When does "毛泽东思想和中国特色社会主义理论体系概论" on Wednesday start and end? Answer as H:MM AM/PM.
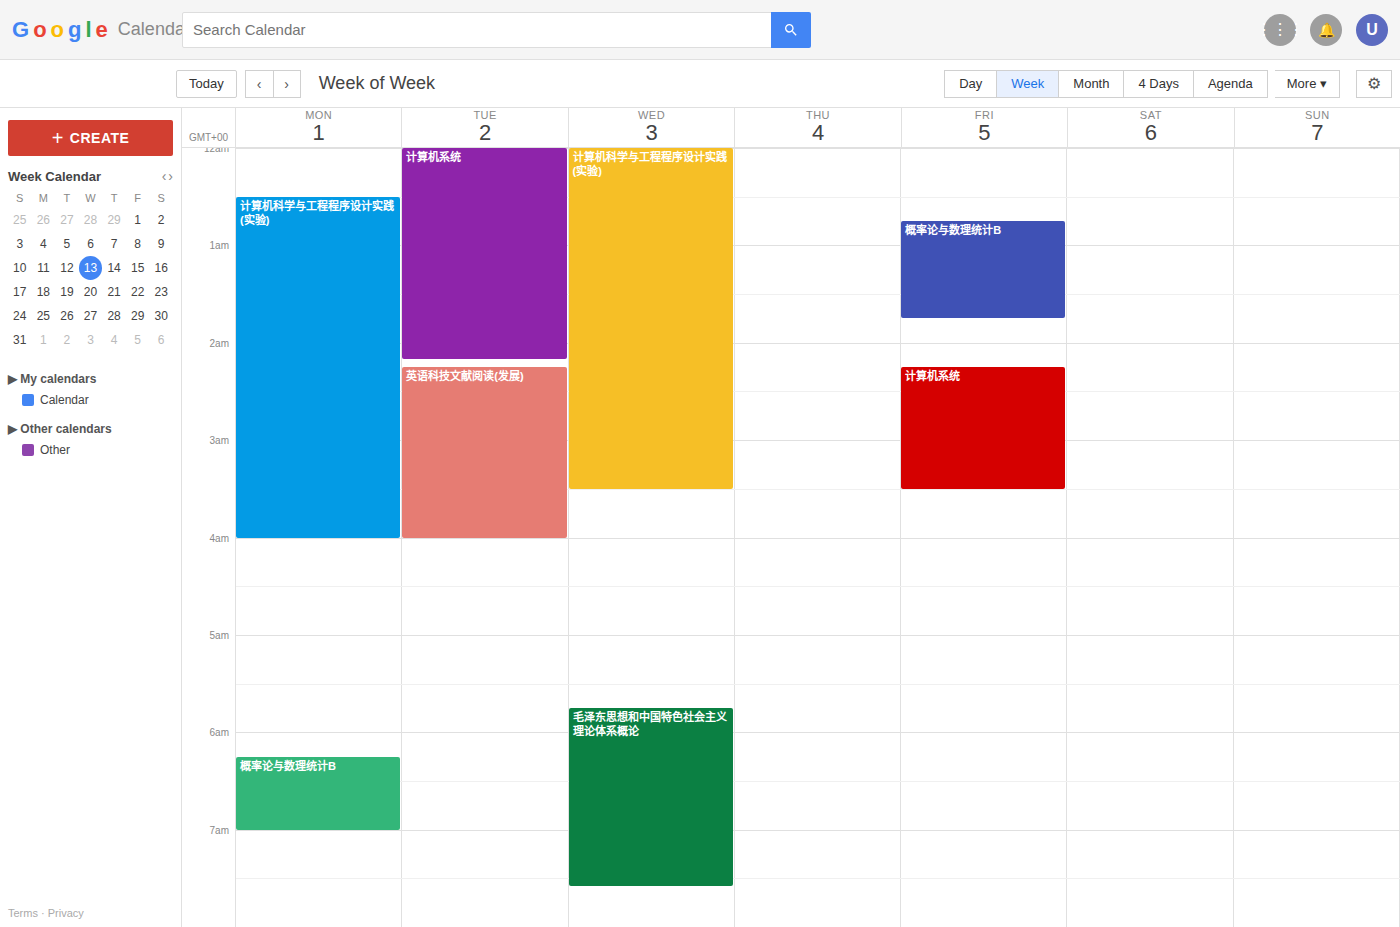
5:45 AM to 7:35 AM